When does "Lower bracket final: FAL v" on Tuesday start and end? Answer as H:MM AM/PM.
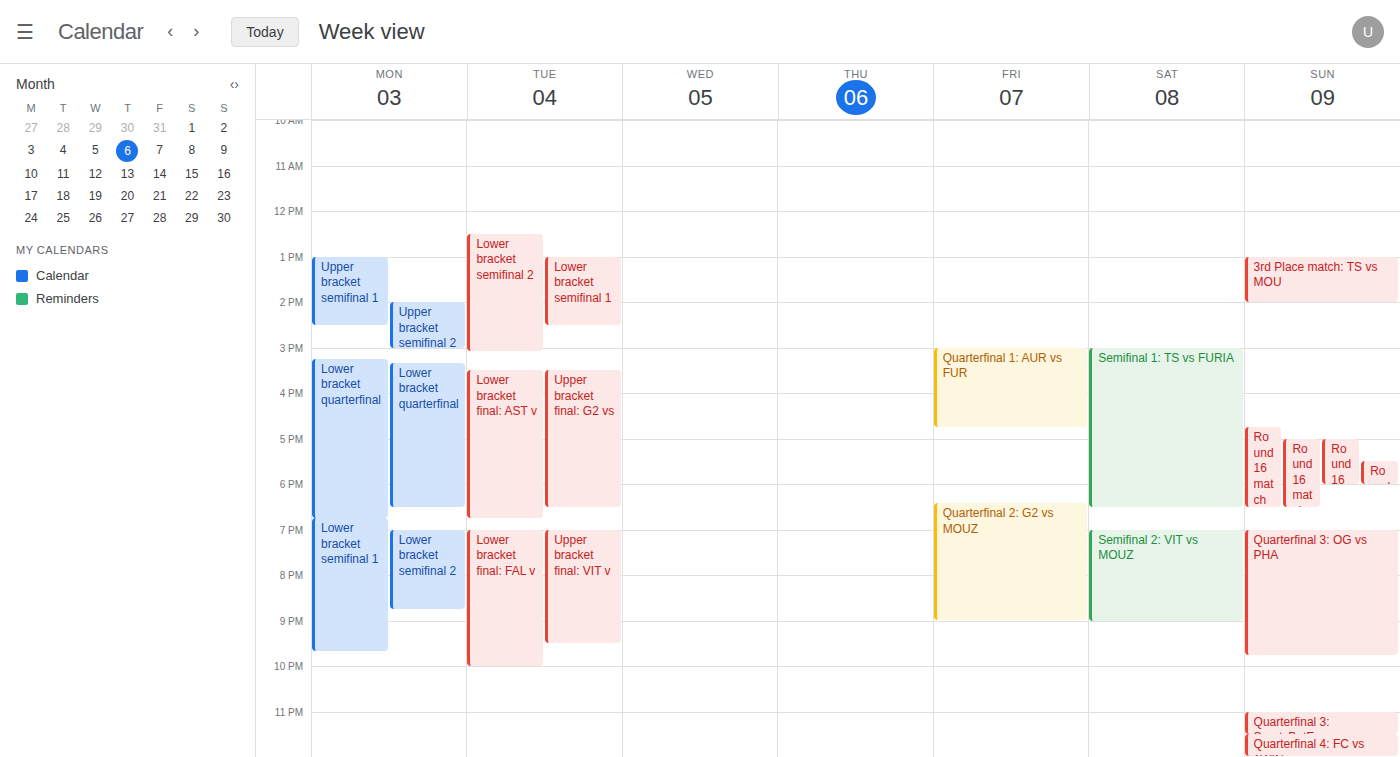
7:00 PM to 10:00 PM